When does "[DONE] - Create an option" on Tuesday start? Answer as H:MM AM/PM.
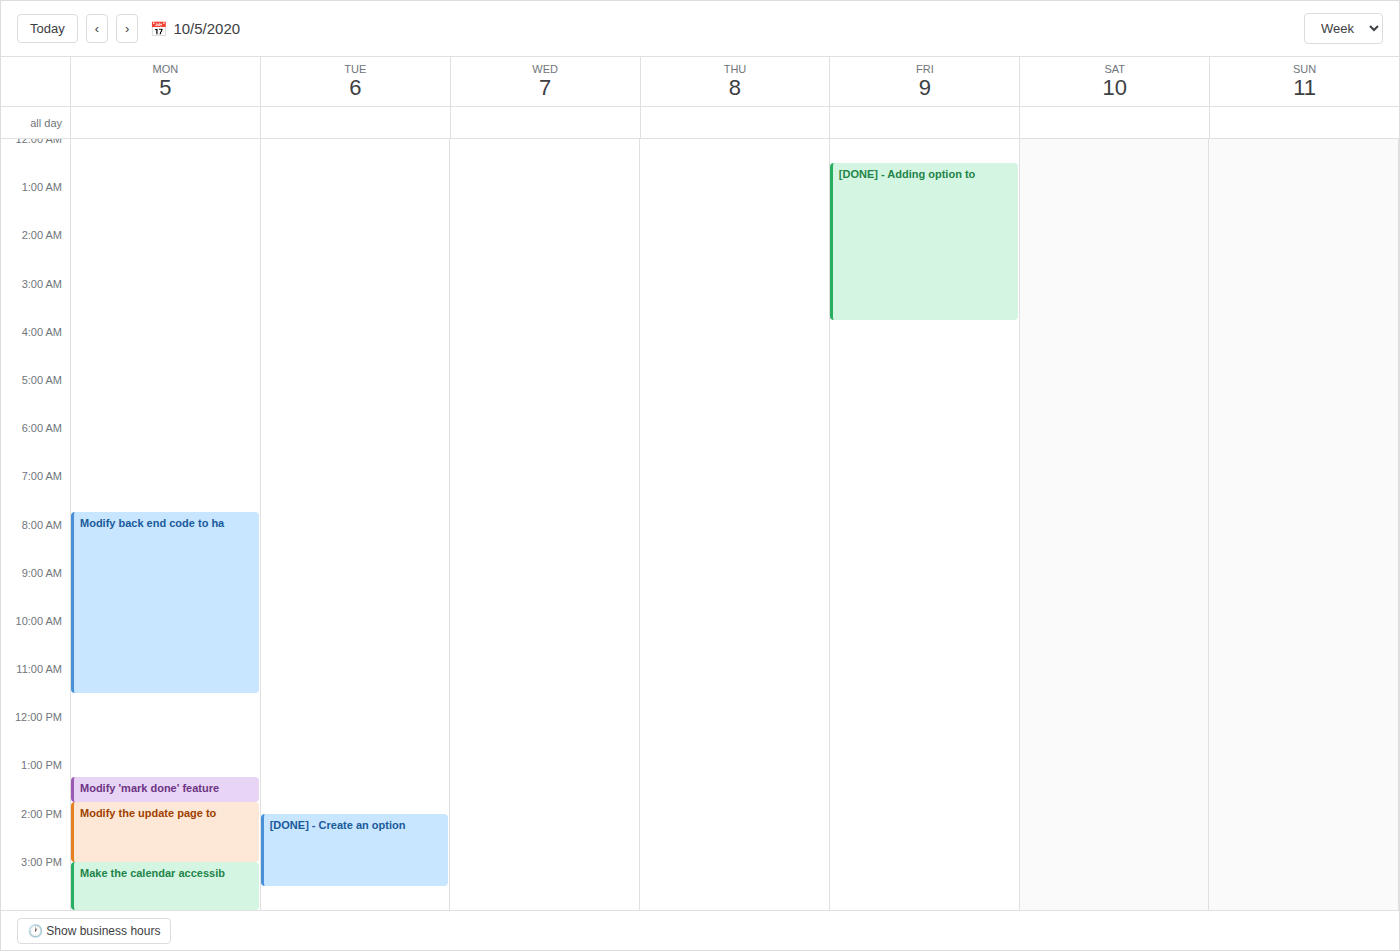
2:00 PM